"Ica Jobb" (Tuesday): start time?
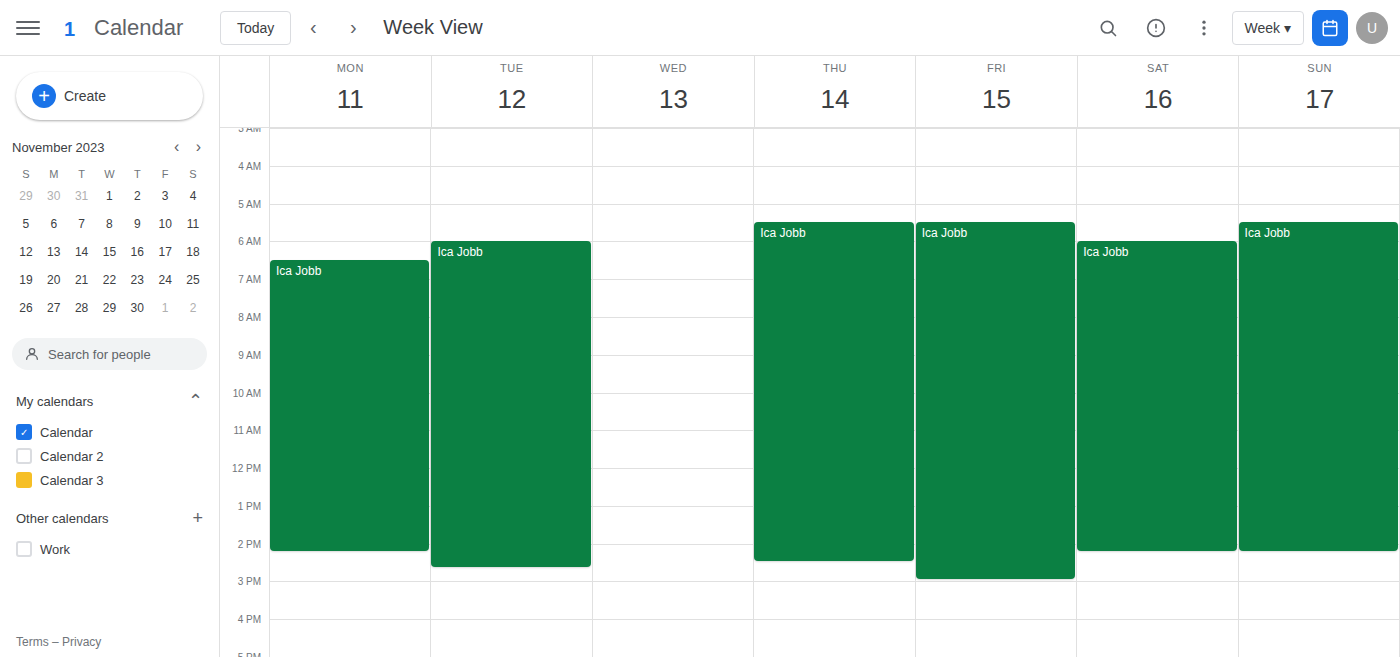
6:00 AM